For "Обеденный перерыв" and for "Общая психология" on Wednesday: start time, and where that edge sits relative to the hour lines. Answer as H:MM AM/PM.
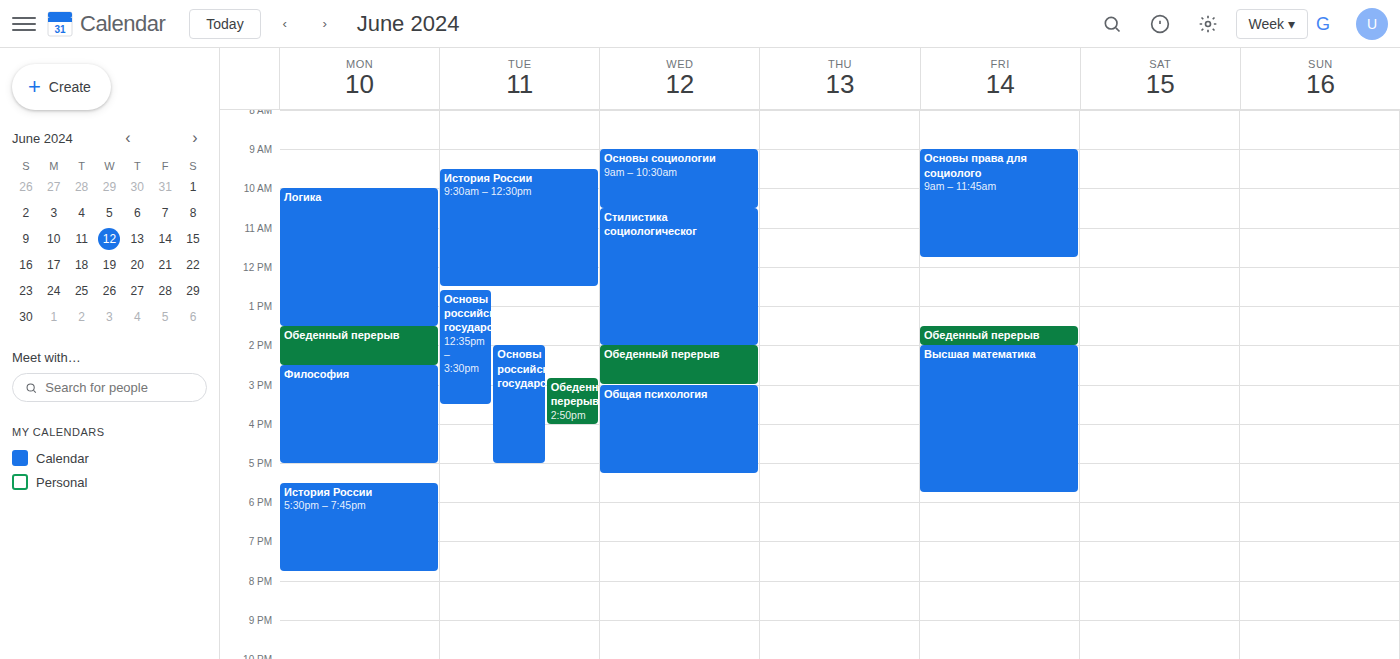
"Обеденный перерыв": 2:00 PM, exactly on the 2 PM line. "Общая психология": 3:00 PM, exactly on the 3 PM line.